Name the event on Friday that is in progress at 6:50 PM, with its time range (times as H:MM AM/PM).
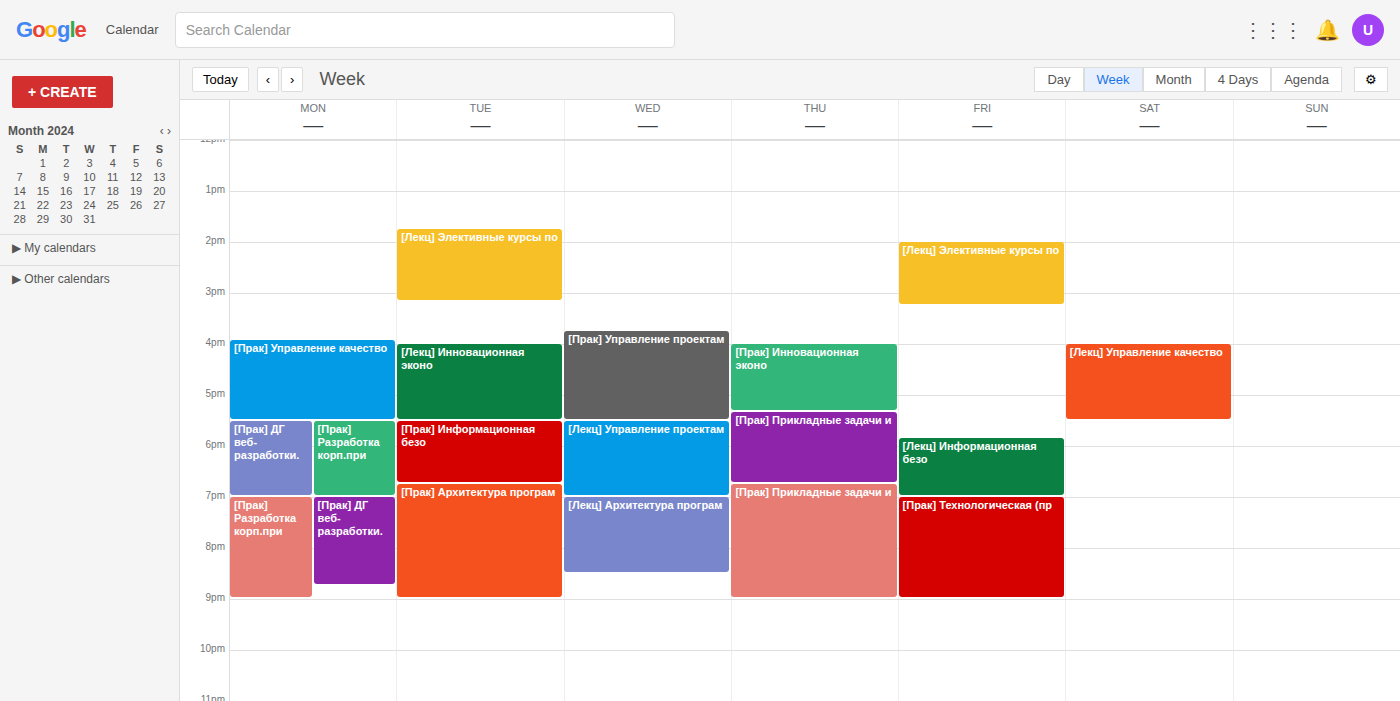
"[Лекц] Информационная безо", 5:50 PM to 7:00 PM